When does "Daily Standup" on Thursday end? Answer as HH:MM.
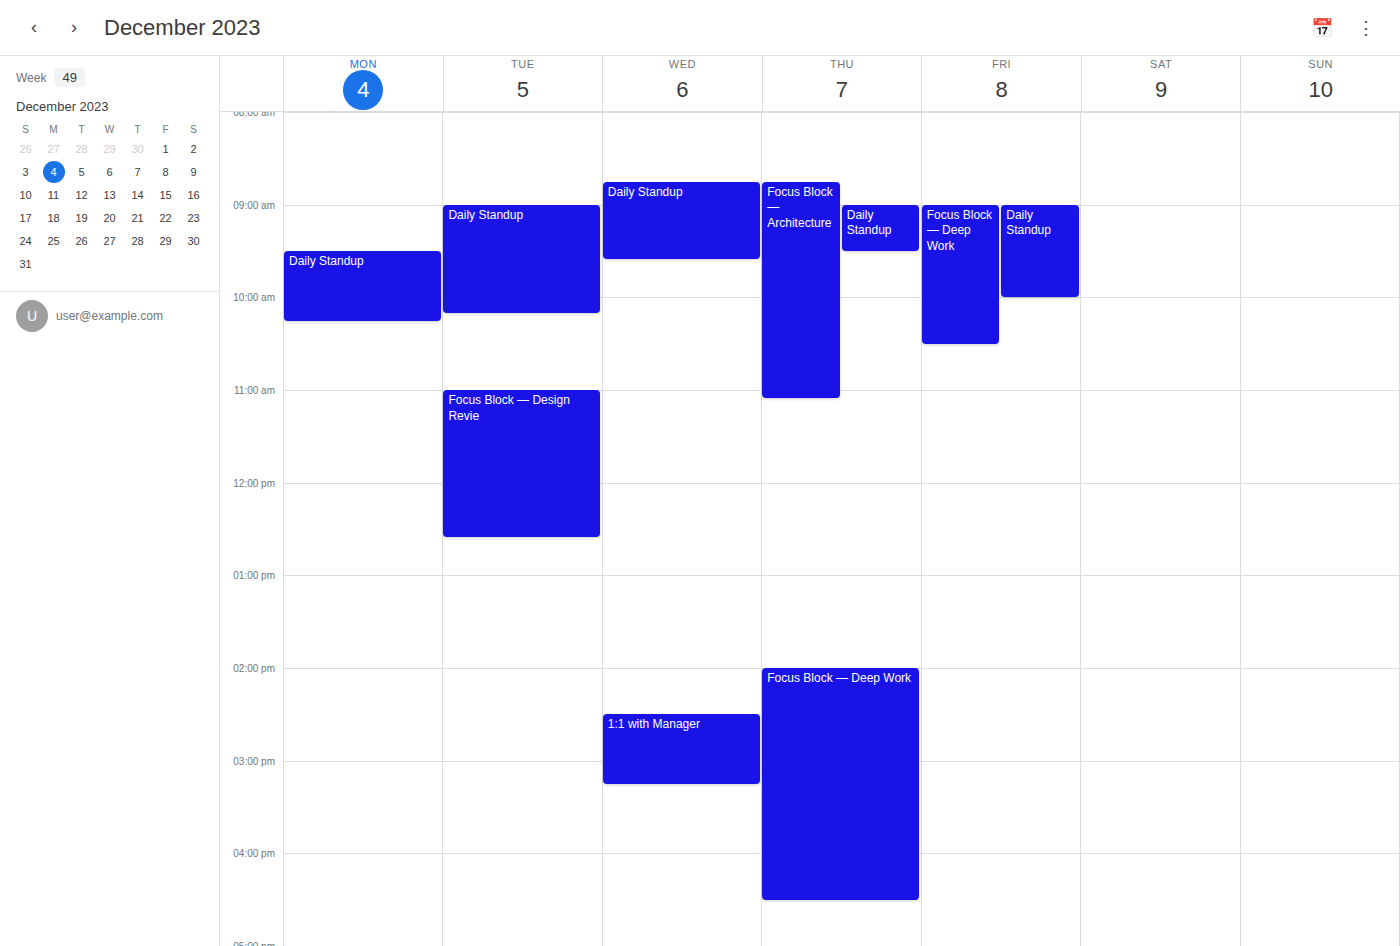
09:30